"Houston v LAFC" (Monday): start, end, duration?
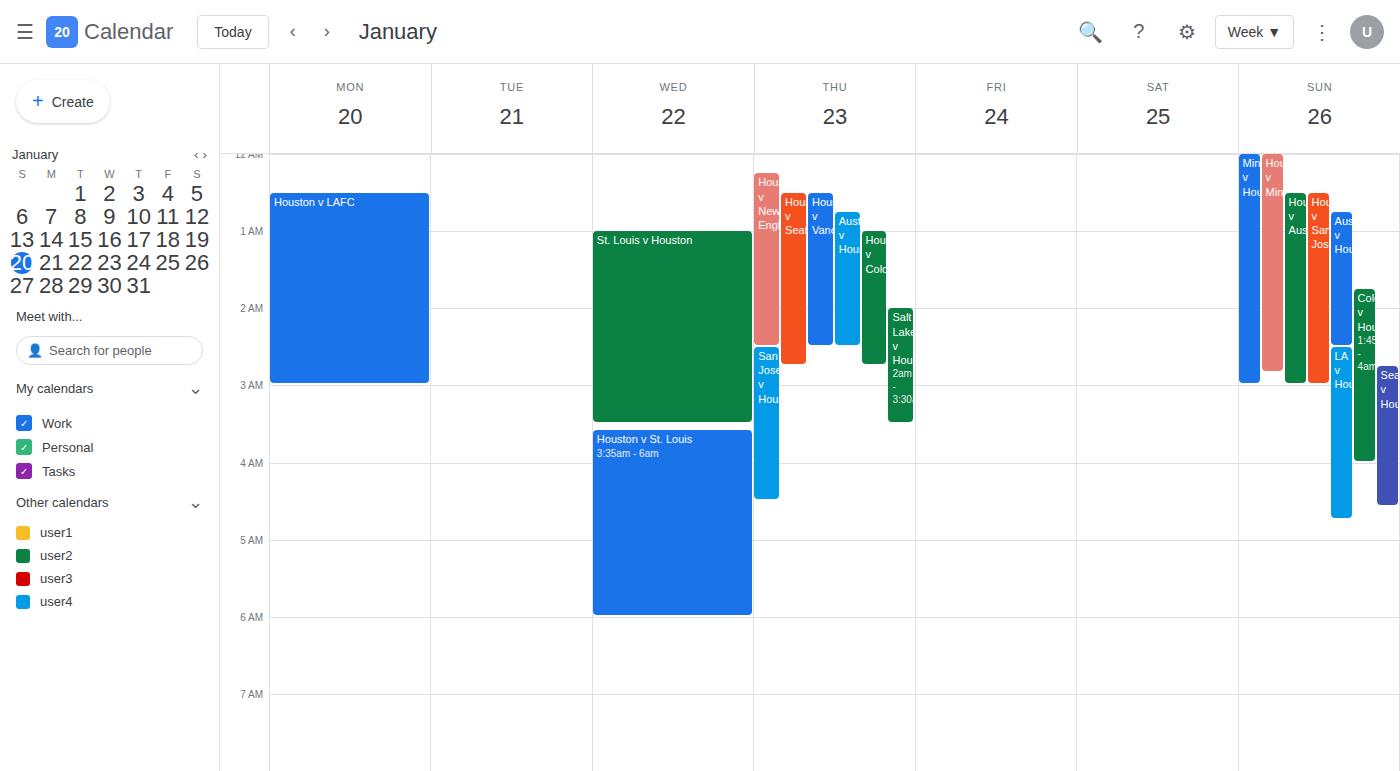
12:30 AM to 3:00 AM, 2 hours 30 minutes